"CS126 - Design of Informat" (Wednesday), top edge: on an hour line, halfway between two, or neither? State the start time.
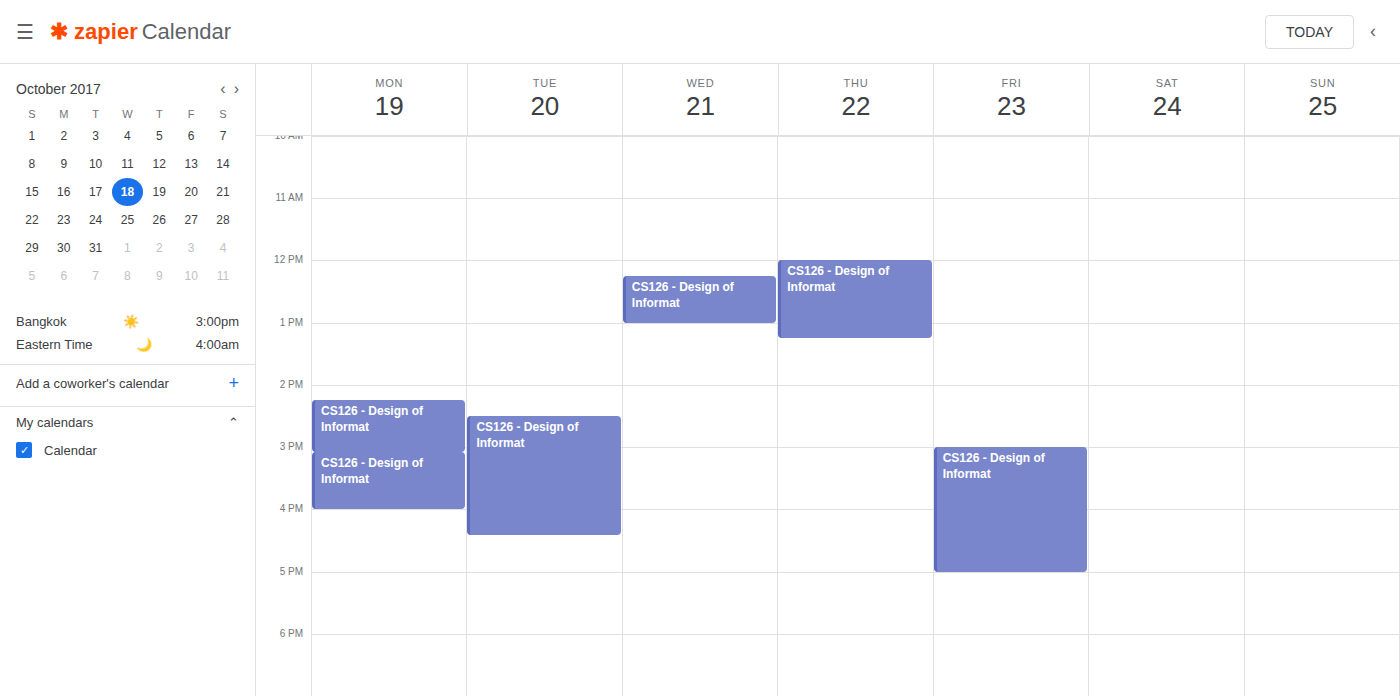
12:15 -- neither: a quarter of the way from the 12:00 line to the 13:00 line.